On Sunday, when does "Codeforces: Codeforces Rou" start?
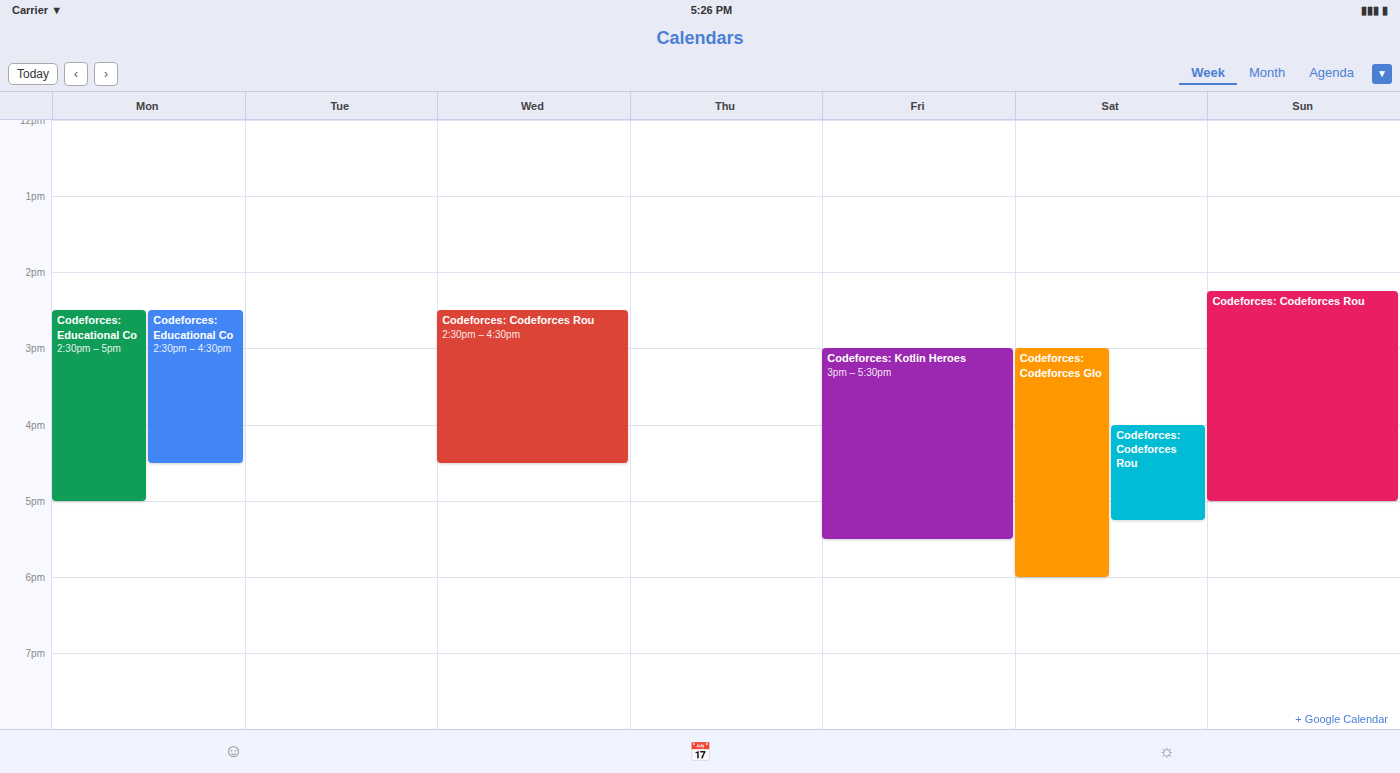
14:15